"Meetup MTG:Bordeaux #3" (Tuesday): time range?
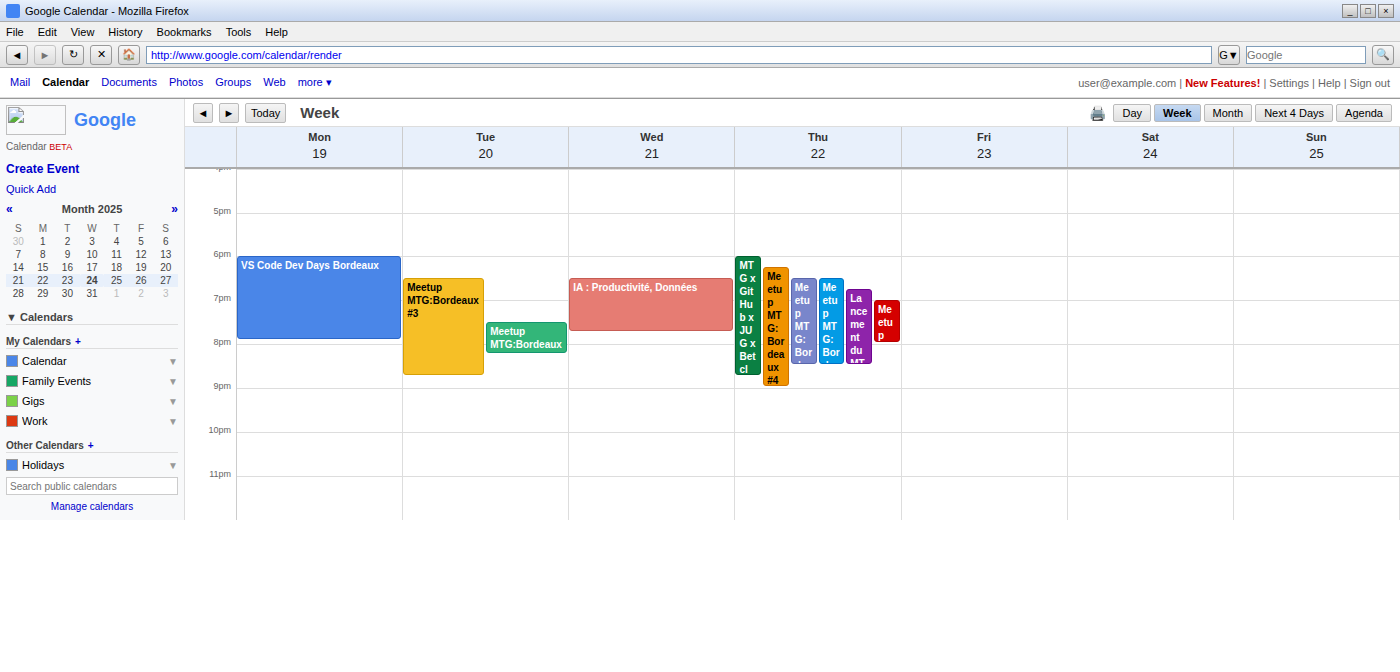
6:30 PM to 8:45 PM